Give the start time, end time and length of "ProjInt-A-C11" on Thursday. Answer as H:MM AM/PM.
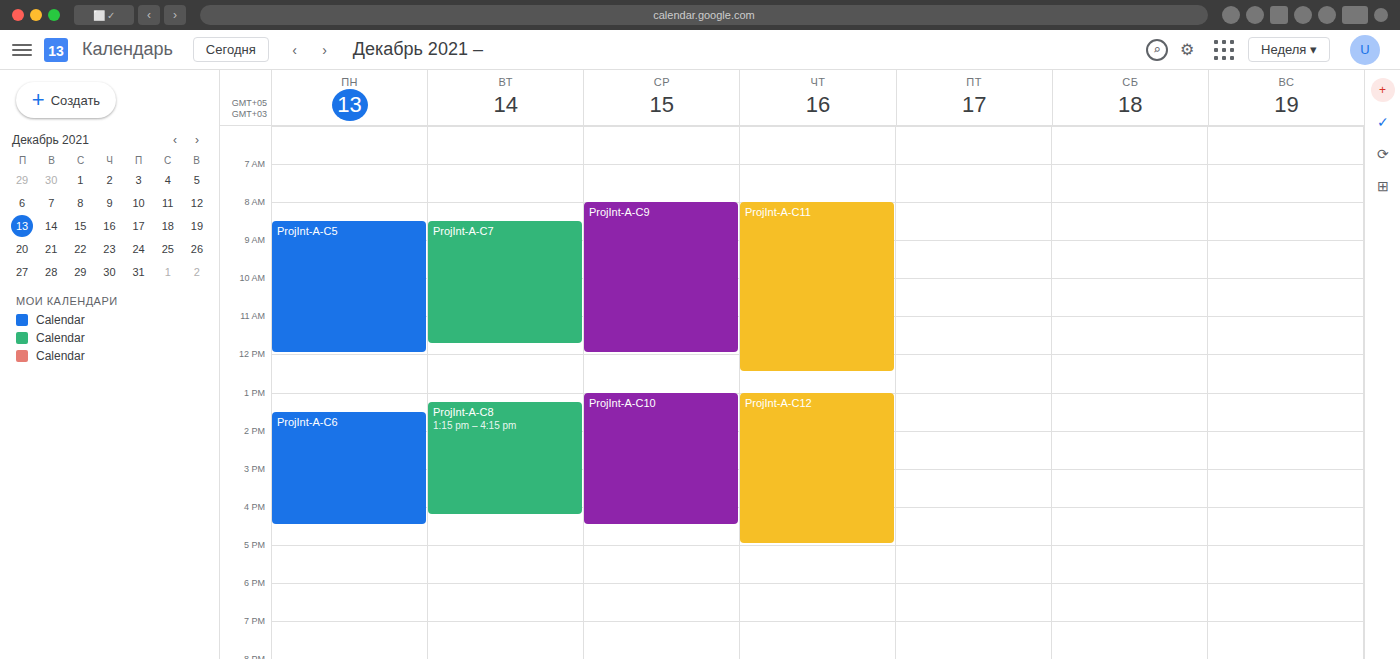
8:00 AM to 12:30 PM, 4 hours 30 minutes